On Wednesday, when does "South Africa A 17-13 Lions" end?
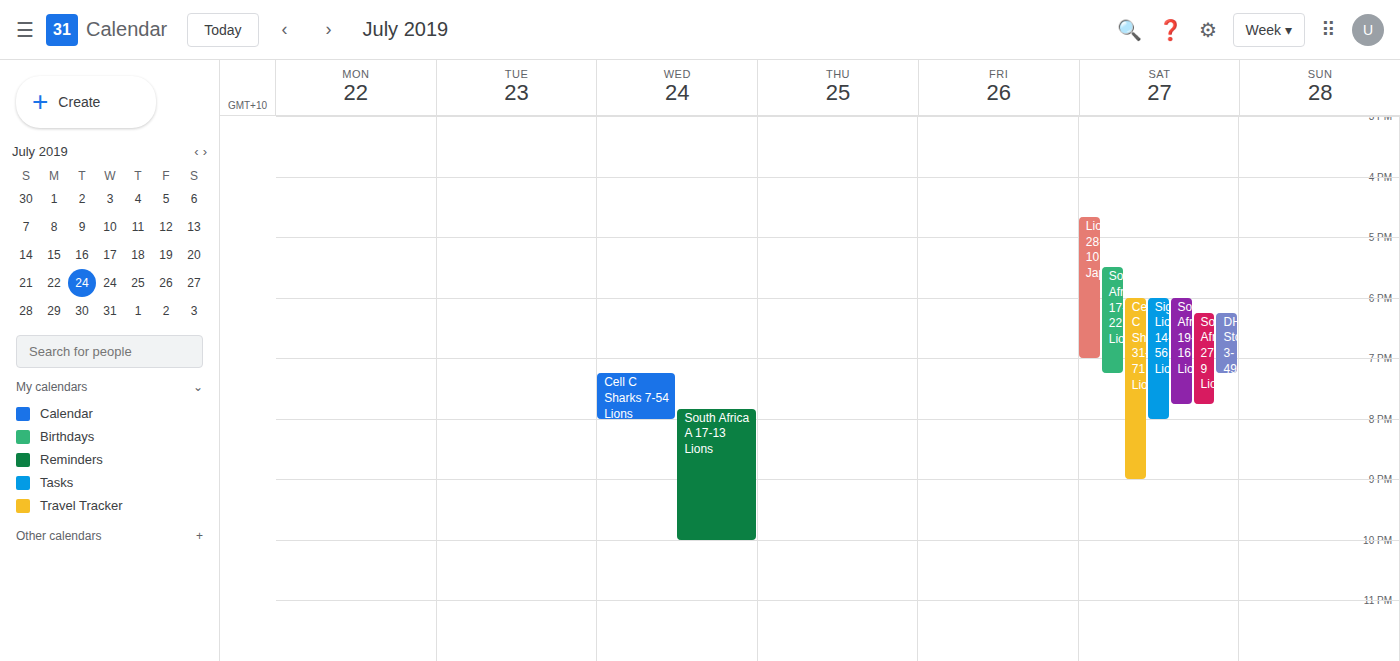
10:00 PM